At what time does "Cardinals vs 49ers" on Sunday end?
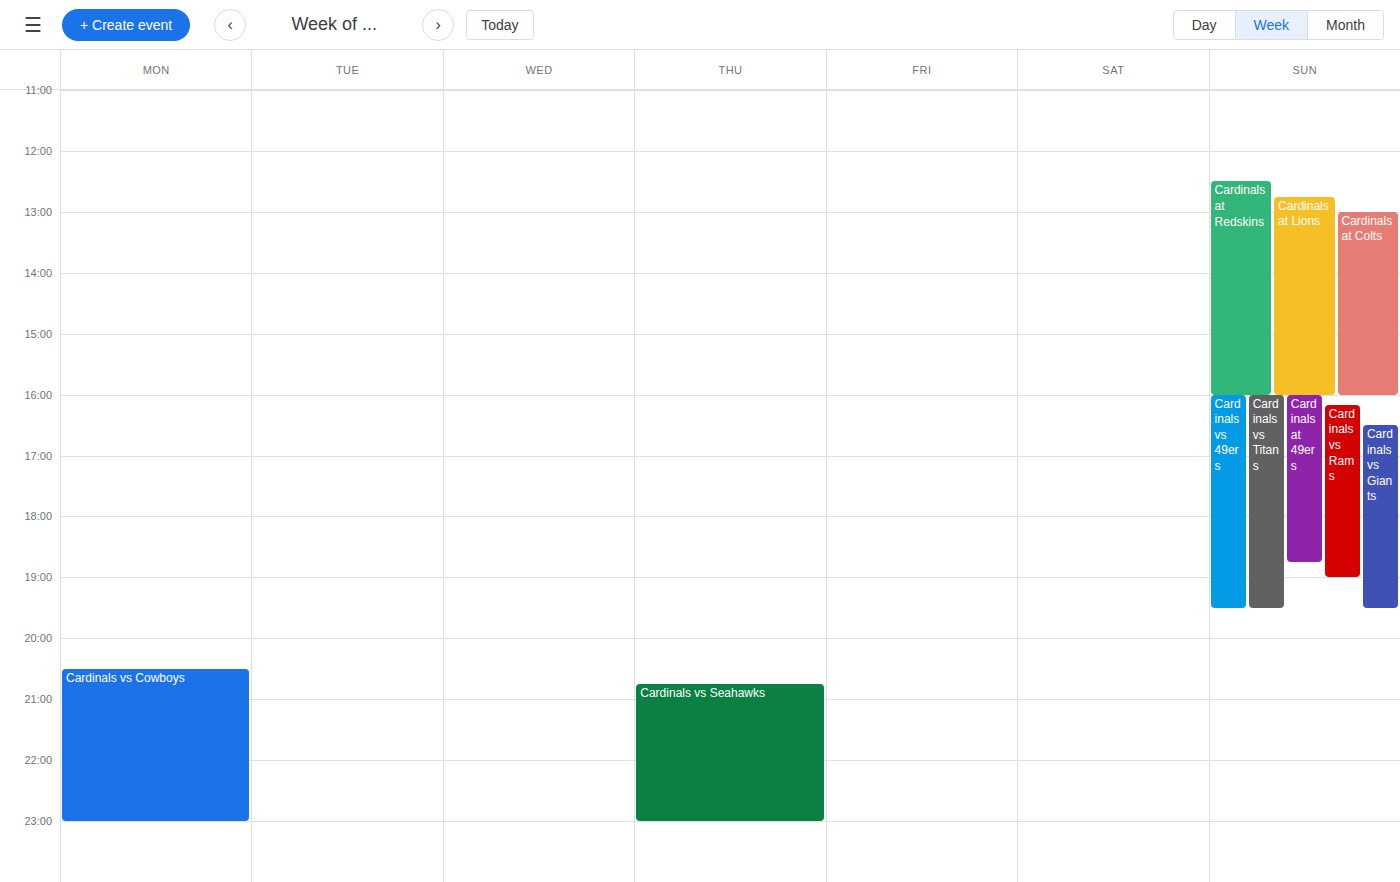
7:30 PM